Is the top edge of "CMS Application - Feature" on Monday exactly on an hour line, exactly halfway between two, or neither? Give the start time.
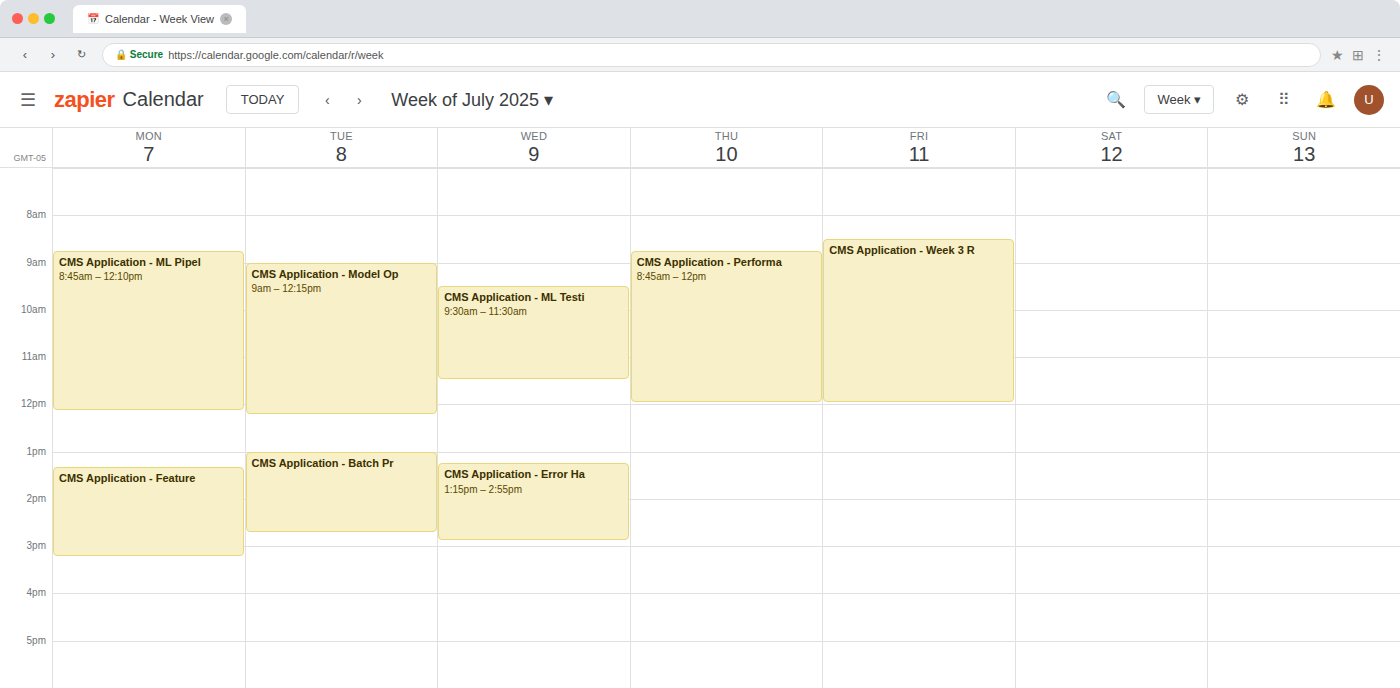
1:20 PM -- neither: 20 minutes below the 1 PM line and 40 minutes above the 2 PM line.